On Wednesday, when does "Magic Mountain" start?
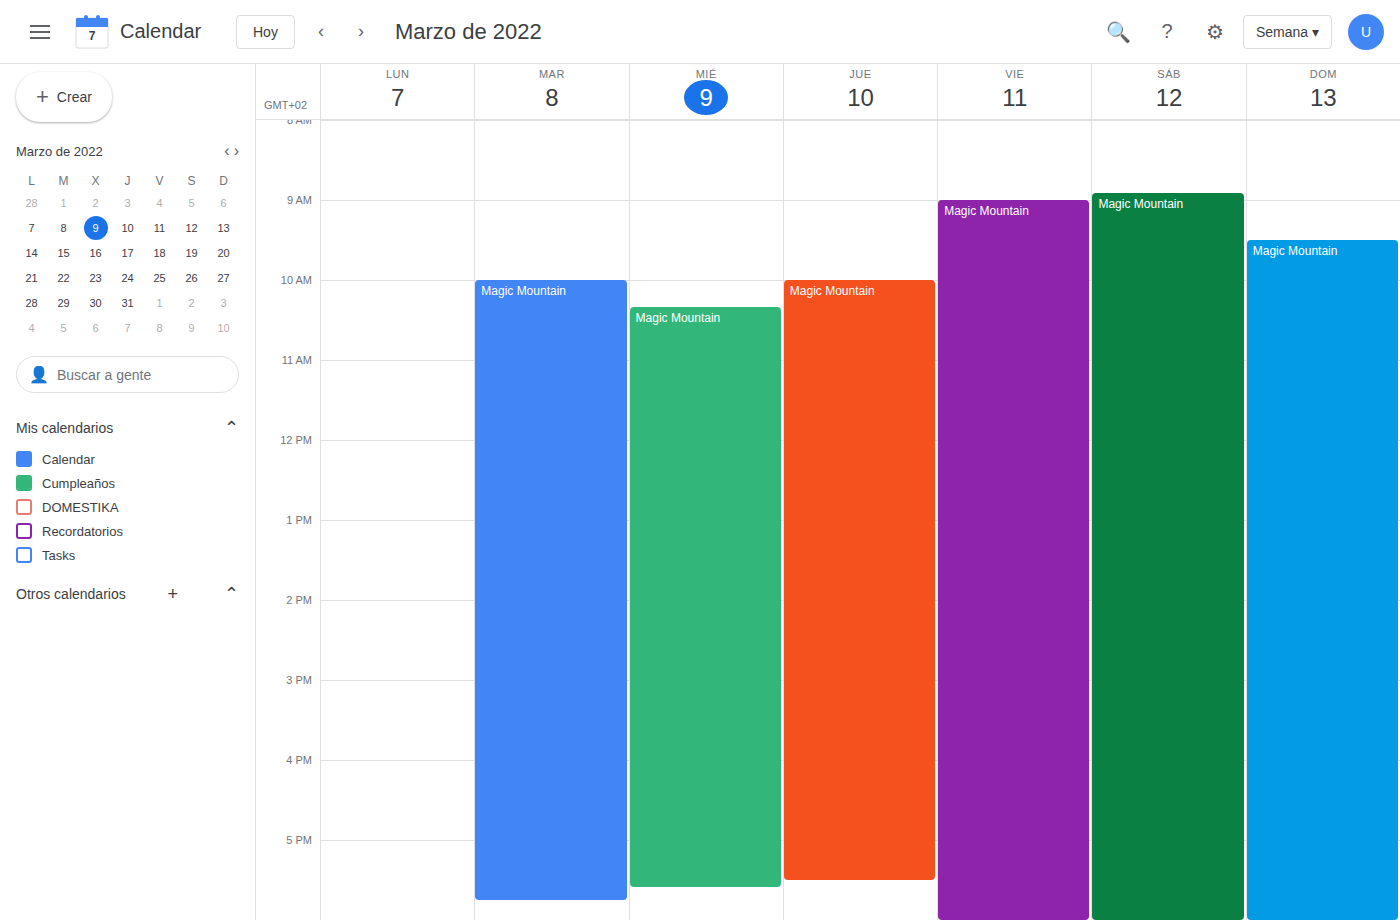
10:20 AM